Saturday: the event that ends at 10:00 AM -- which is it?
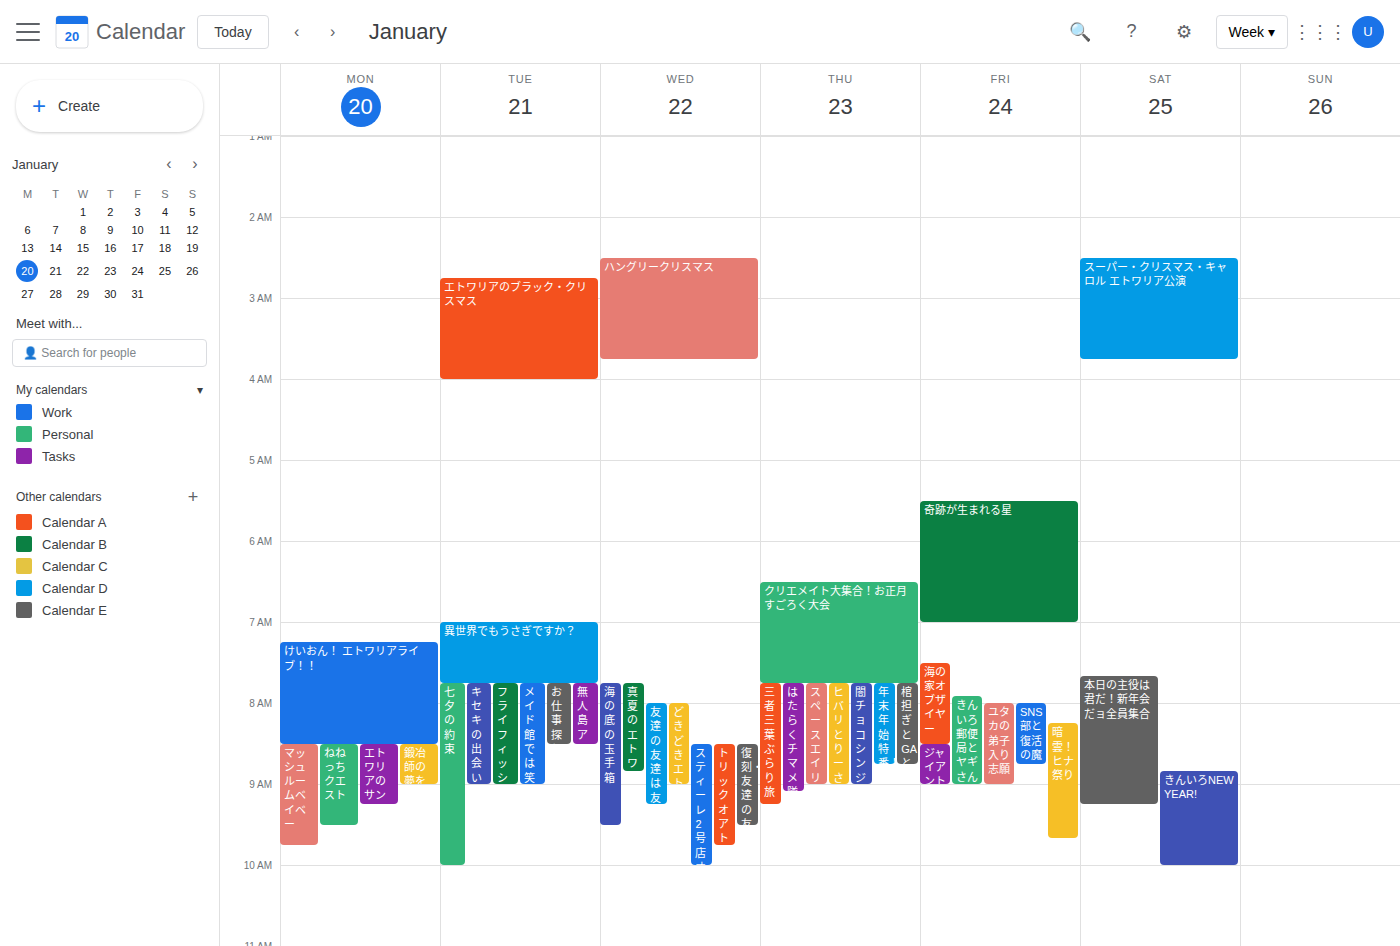
"きんいろNEW YEAR!"